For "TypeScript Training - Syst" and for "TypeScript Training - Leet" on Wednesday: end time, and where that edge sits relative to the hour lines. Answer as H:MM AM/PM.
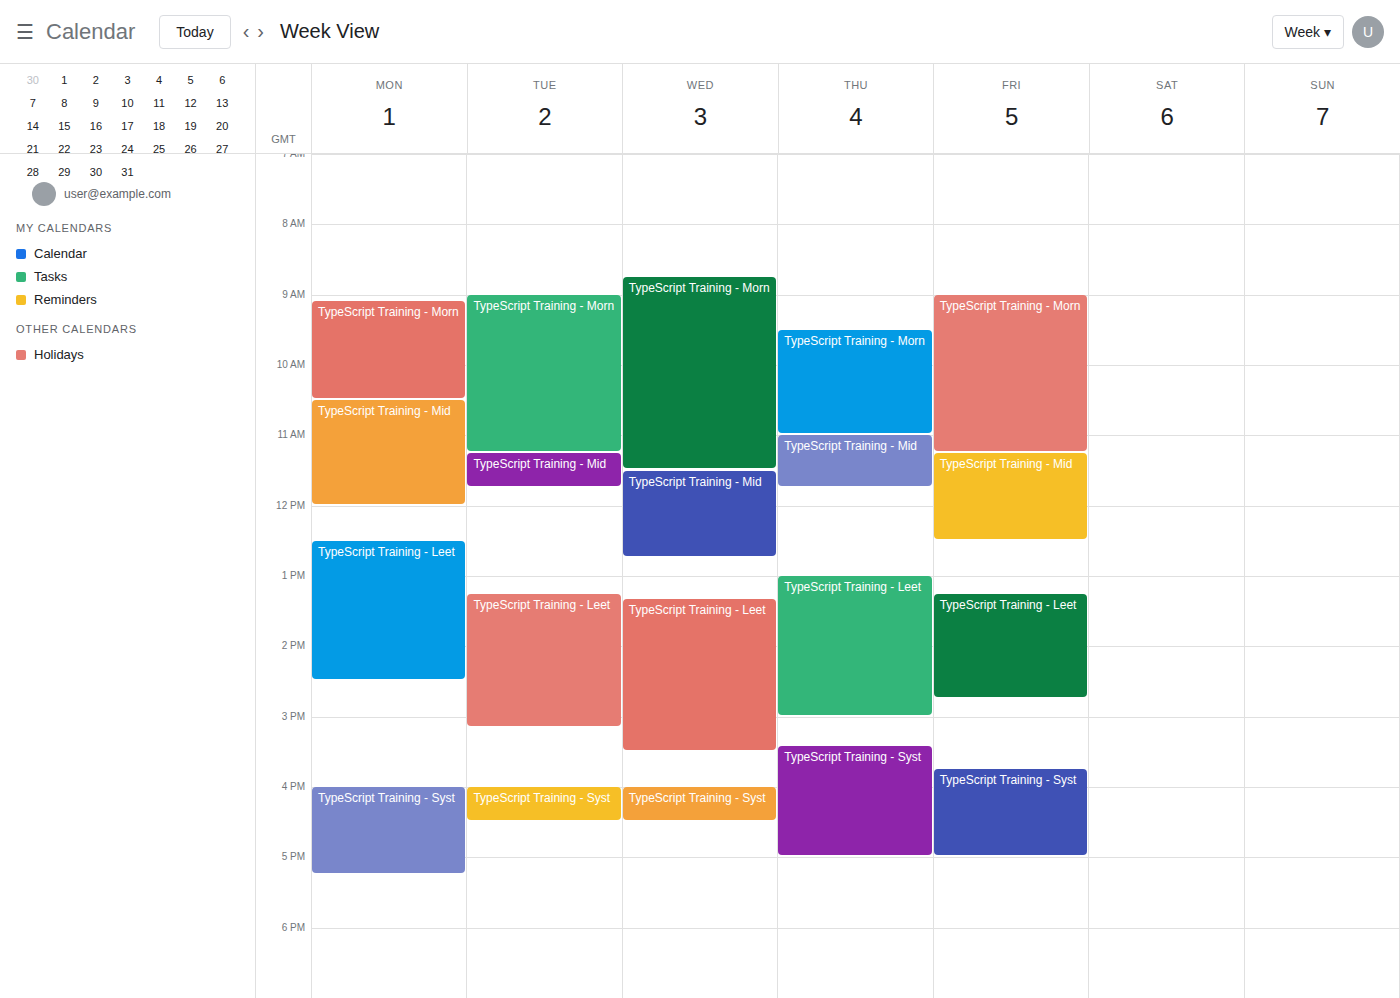
"TypeScript Training - Syst": 4:30 PM, halfway between the 4 PM and 5 PM lines. "TypeScript Training - Leet": 3:30 PM, halfway between the 3 PM and 4 PM lines.